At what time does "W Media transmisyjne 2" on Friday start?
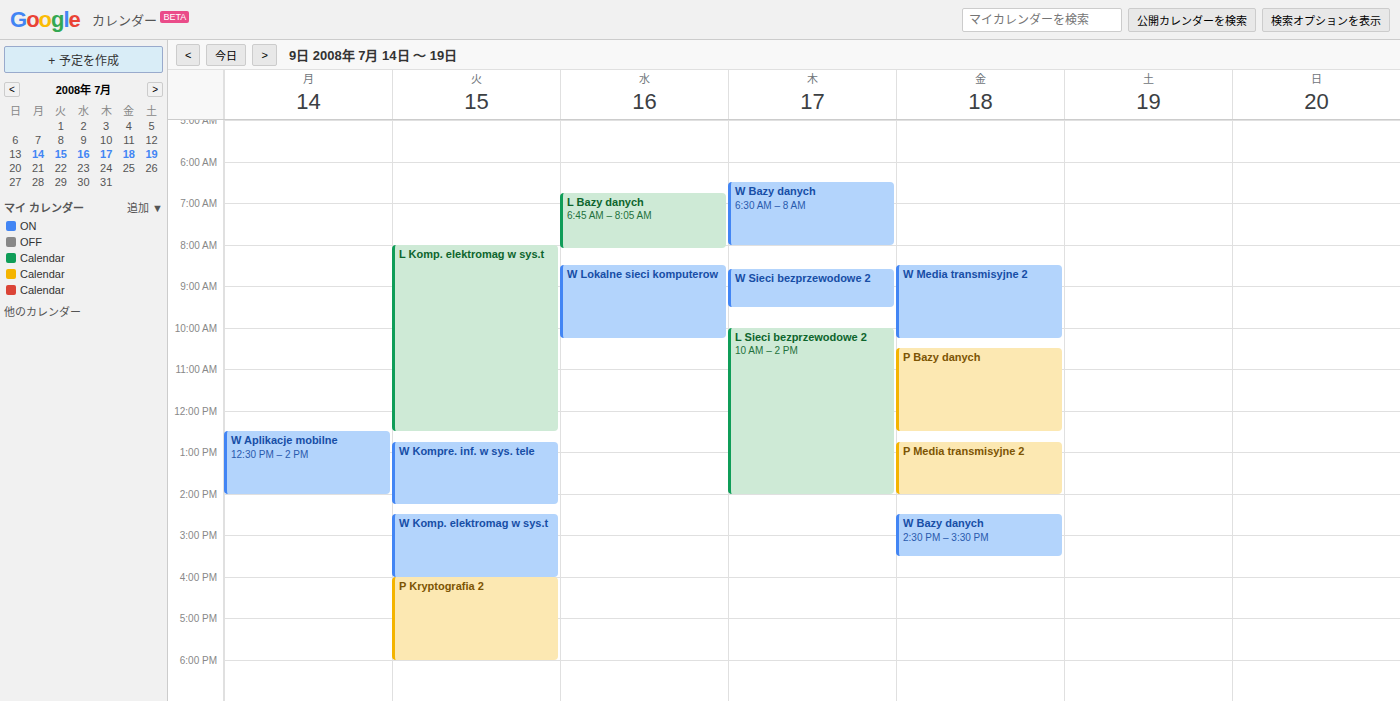
8:30 AM